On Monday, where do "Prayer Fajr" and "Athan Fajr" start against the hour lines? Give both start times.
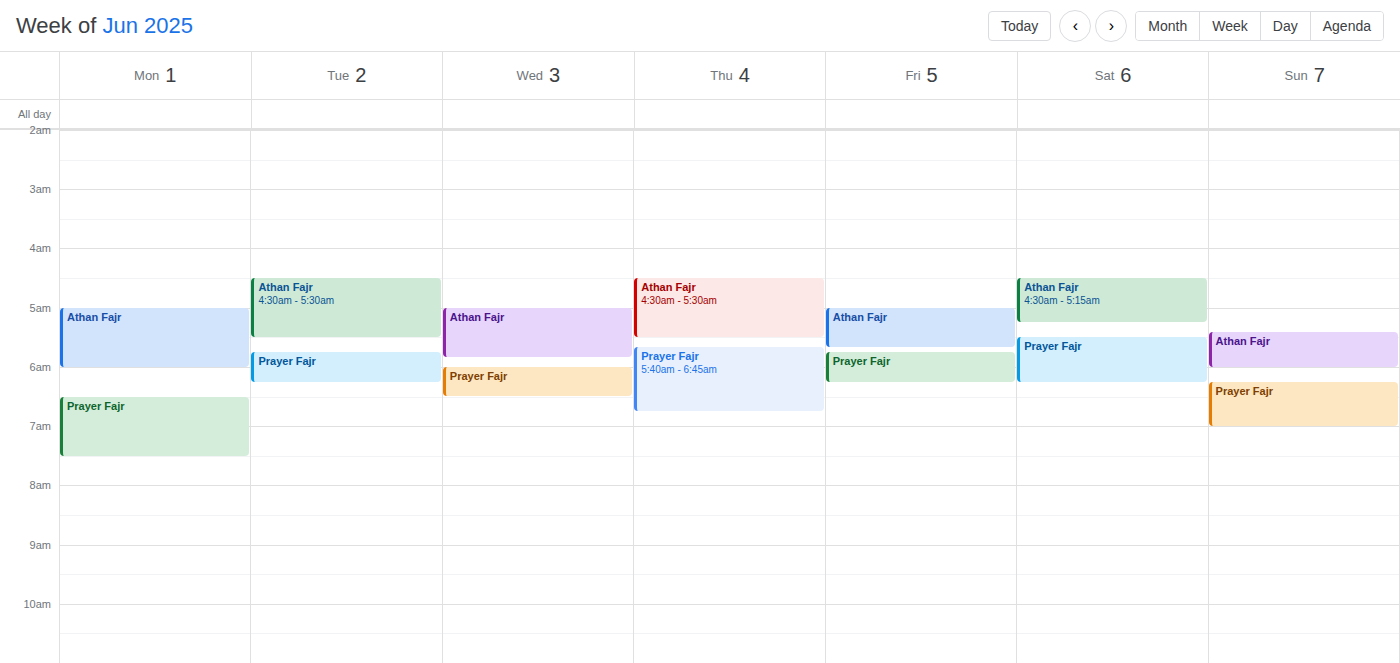
"Prayer Fajr": 6:30 AM, halfway between the 6 AM and 7 AM lines. "Athan Fajr": 5:00 AM, exactly on the 5 AM line.